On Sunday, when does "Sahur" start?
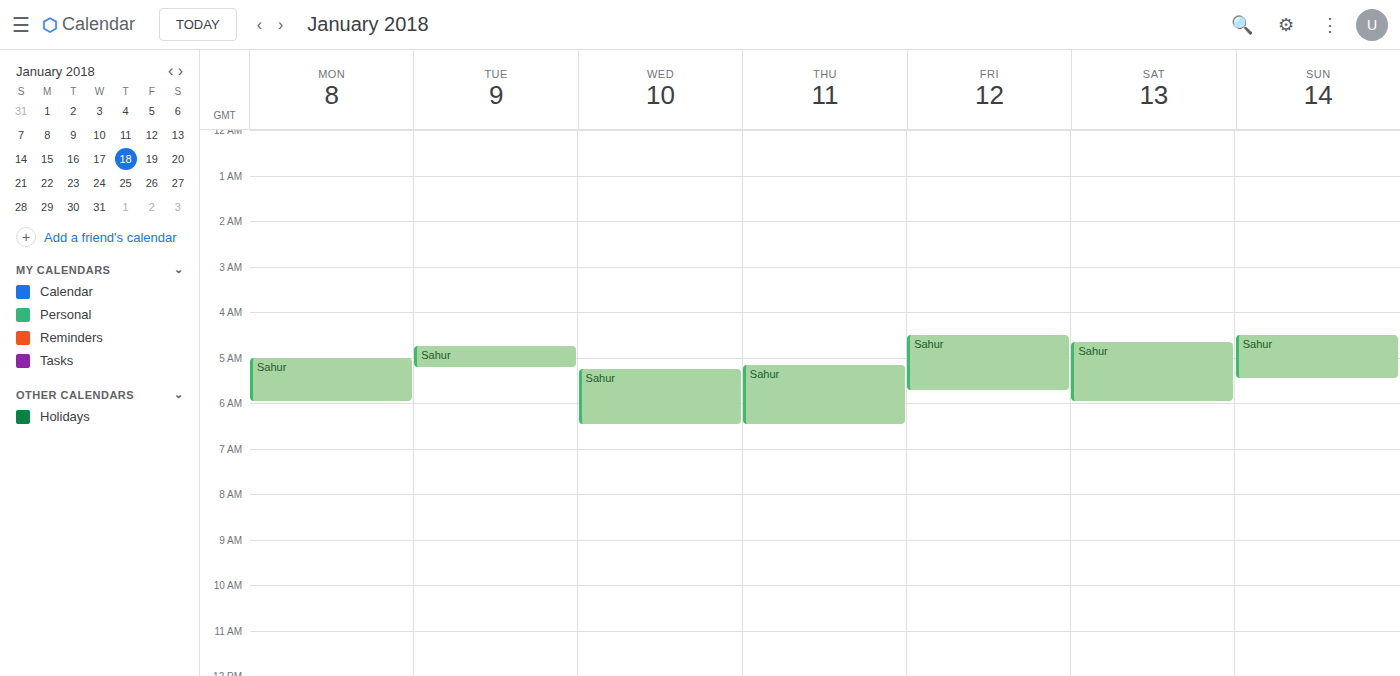
4:30 AM